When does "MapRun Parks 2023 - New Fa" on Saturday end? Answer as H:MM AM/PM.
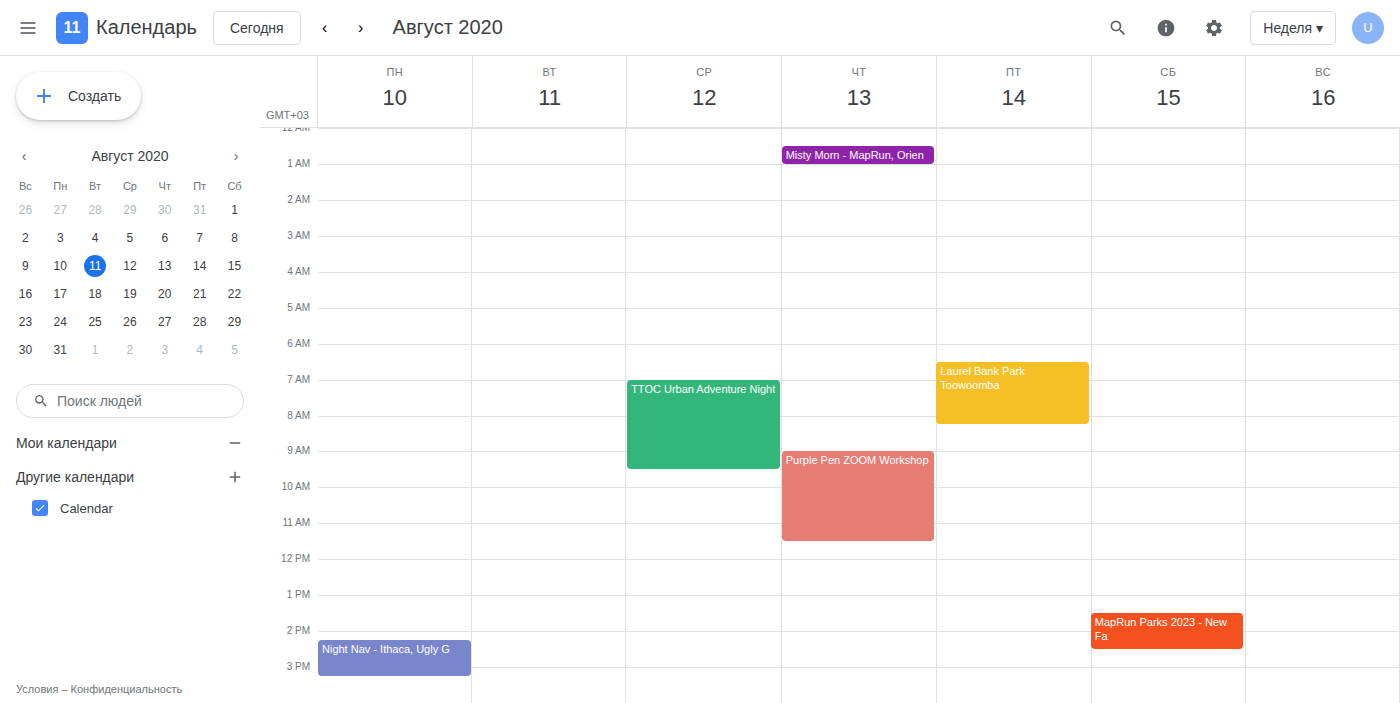
2:30 PM